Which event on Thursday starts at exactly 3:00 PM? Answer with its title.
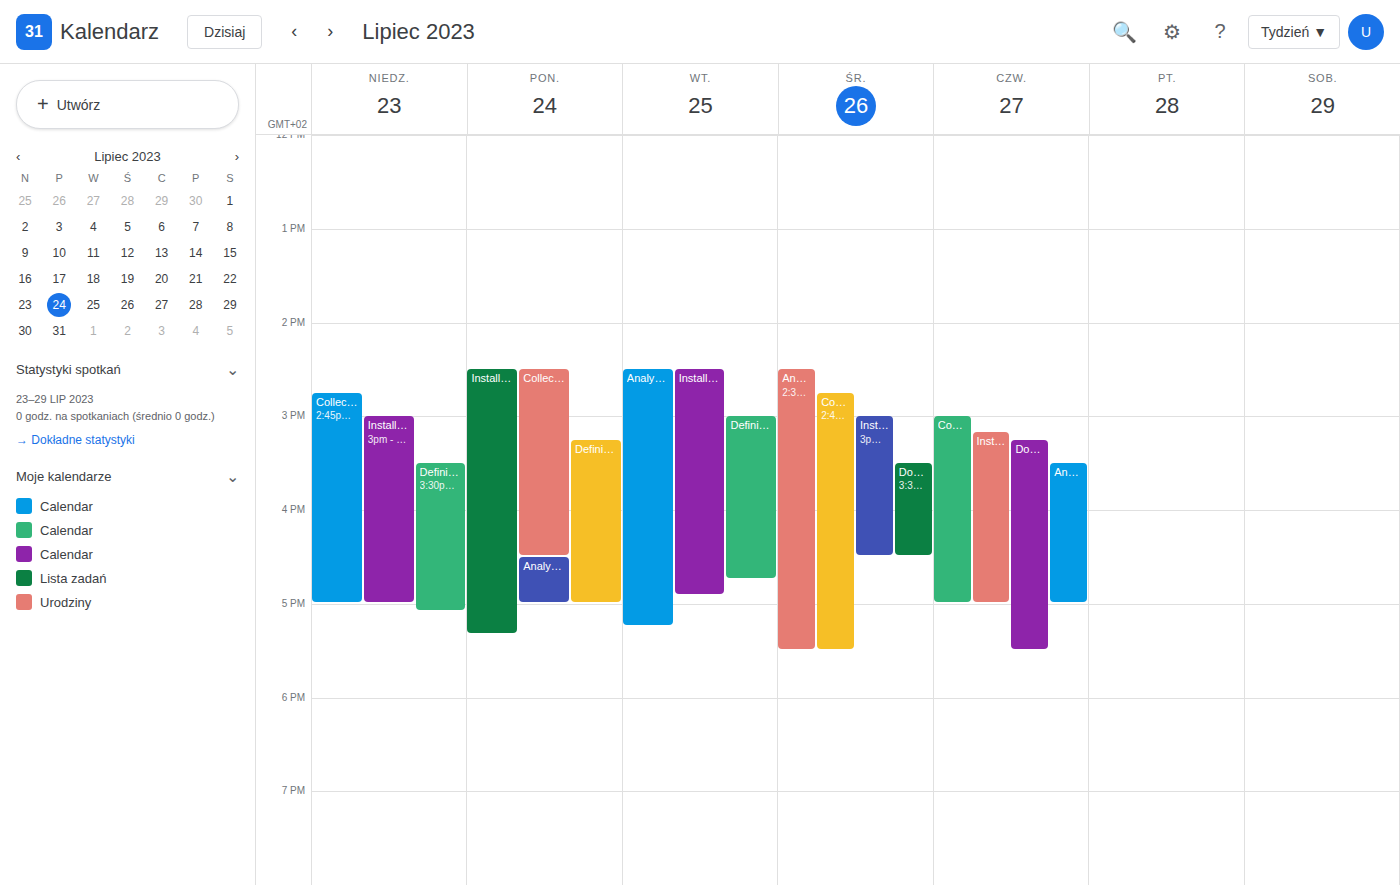
"Coding and measurement of"